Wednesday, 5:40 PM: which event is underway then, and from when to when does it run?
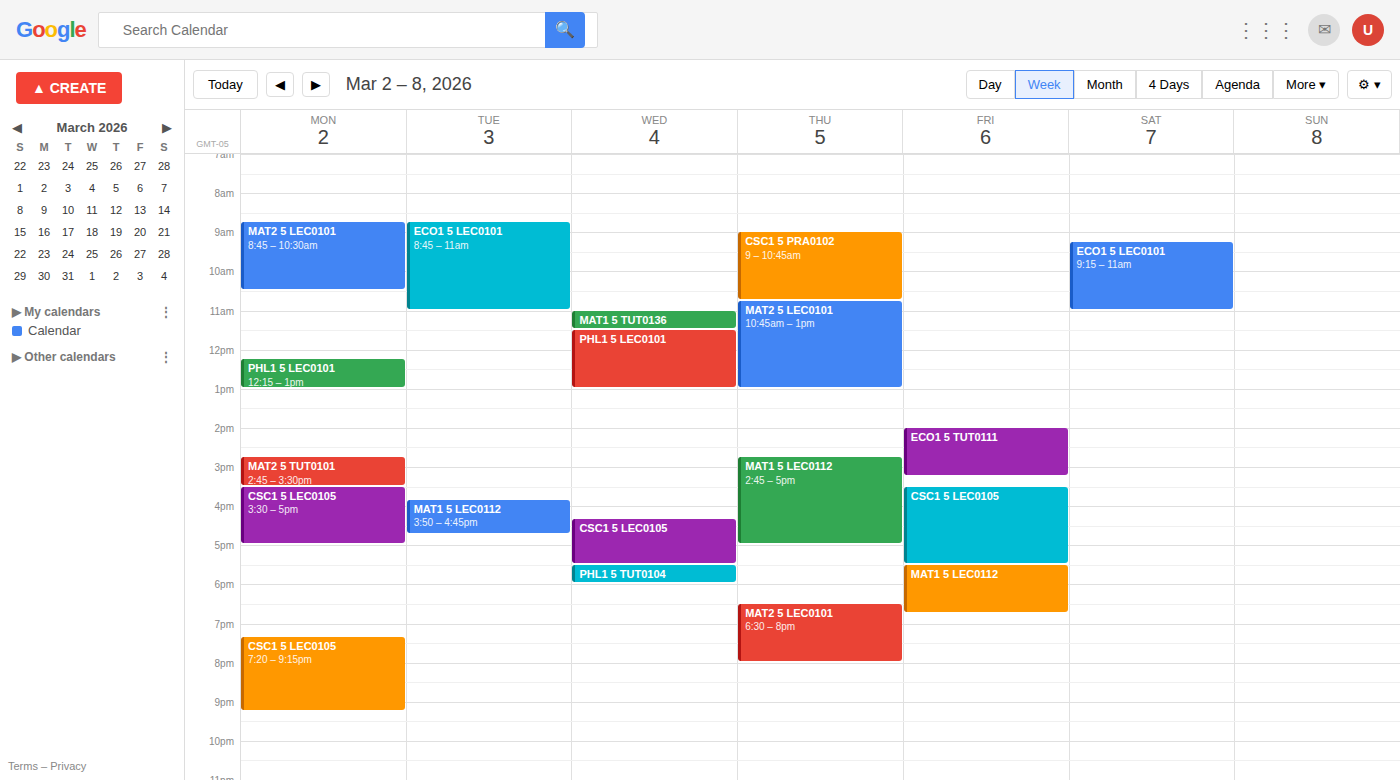
"PHL1 5 TUT0104", 5:30 PM to 6:00 PM